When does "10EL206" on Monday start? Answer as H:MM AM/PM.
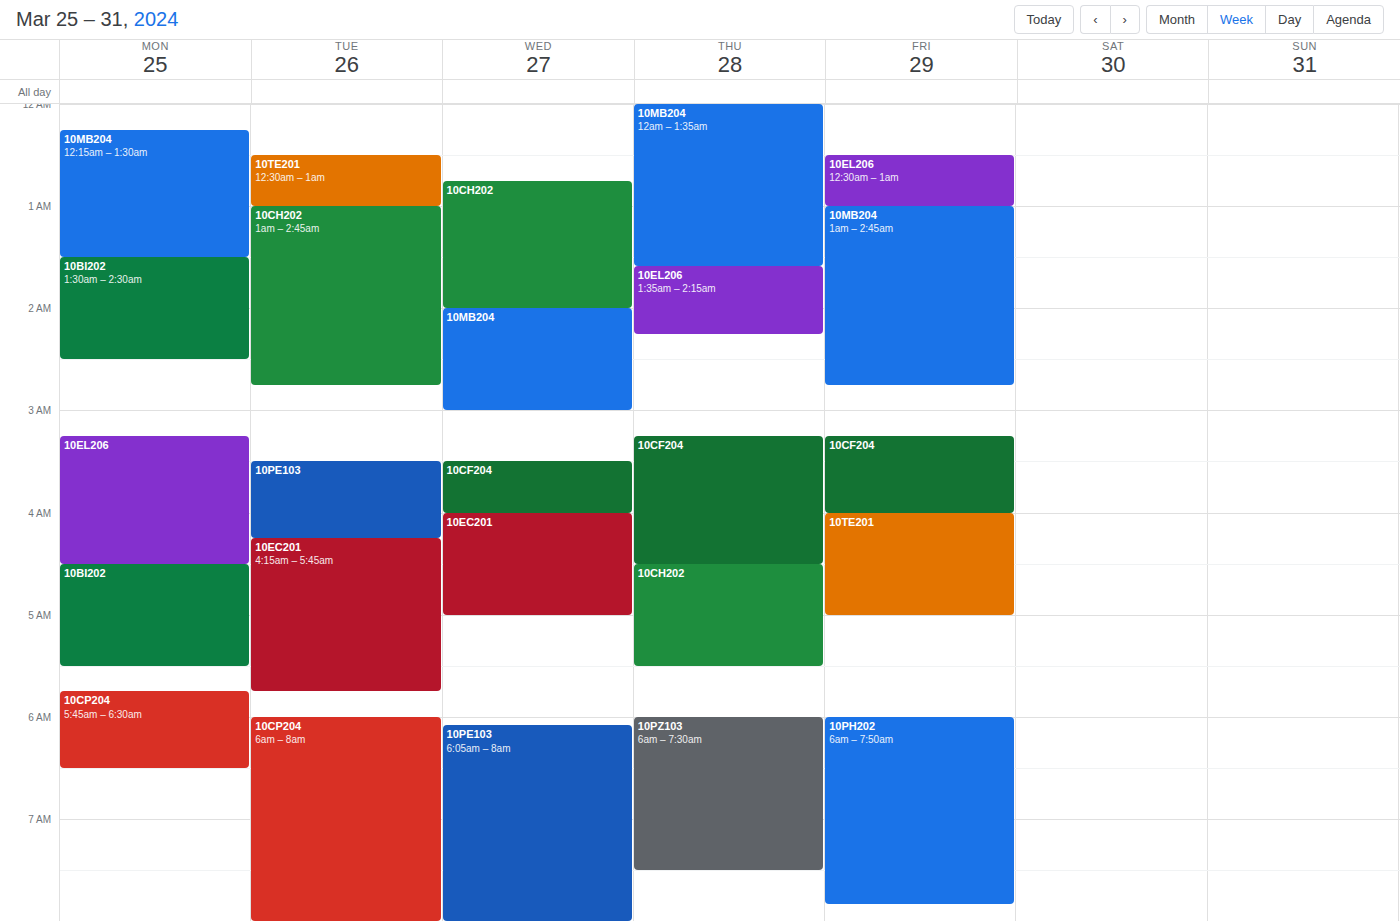
3:15 AM